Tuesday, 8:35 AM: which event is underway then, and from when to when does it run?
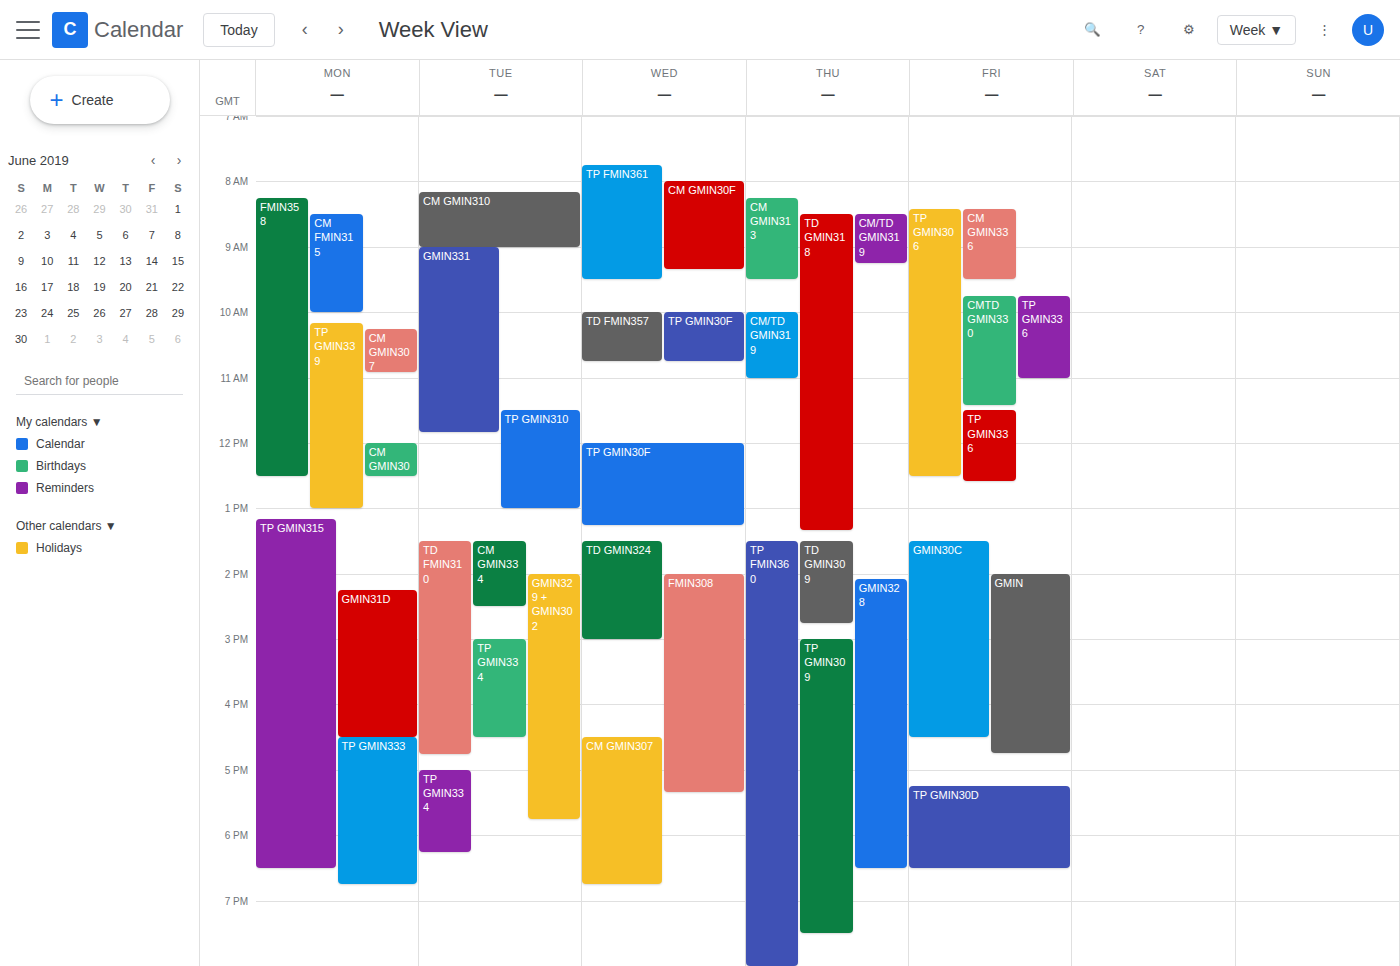
"CM GMIN310", 8:10 AM to 9:00 AM